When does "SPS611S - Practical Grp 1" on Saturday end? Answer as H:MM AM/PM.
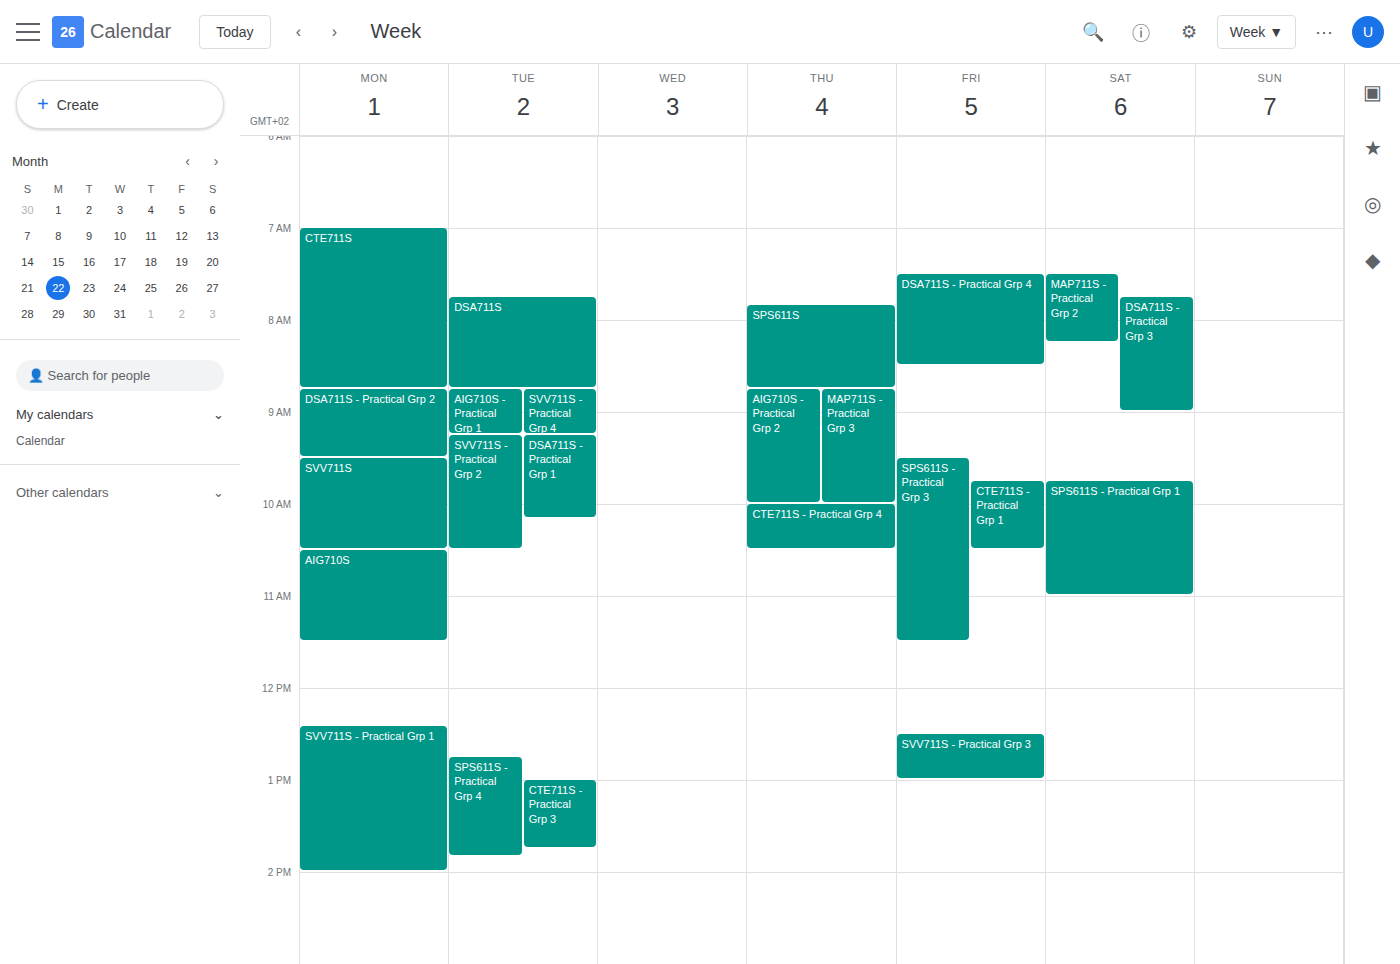
11:00 AM